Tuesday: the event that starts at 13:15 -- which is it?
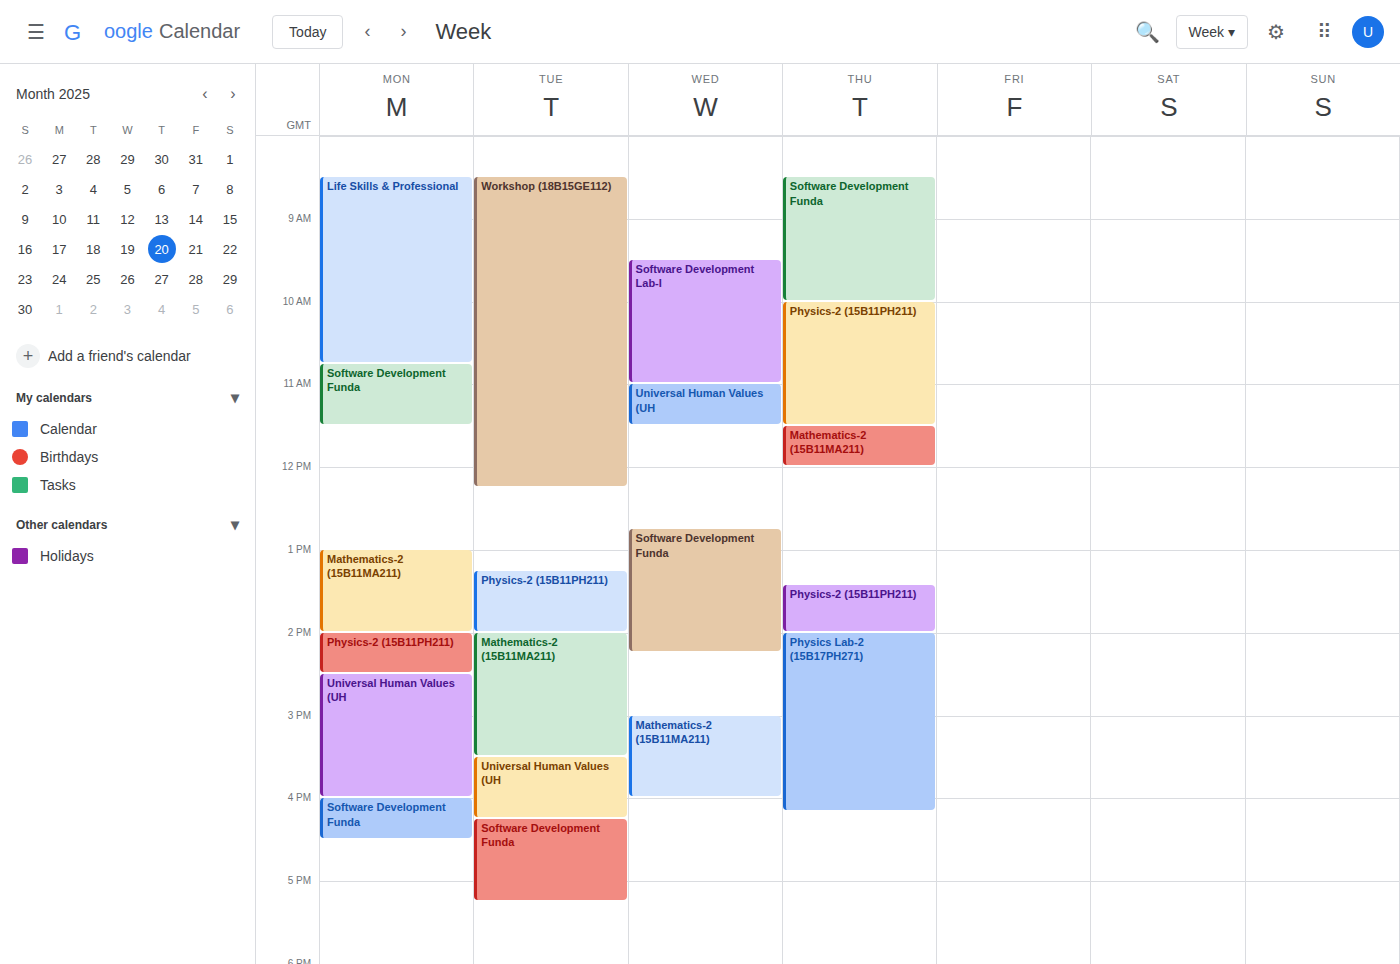
"Physics-2 (15B11PH211)"